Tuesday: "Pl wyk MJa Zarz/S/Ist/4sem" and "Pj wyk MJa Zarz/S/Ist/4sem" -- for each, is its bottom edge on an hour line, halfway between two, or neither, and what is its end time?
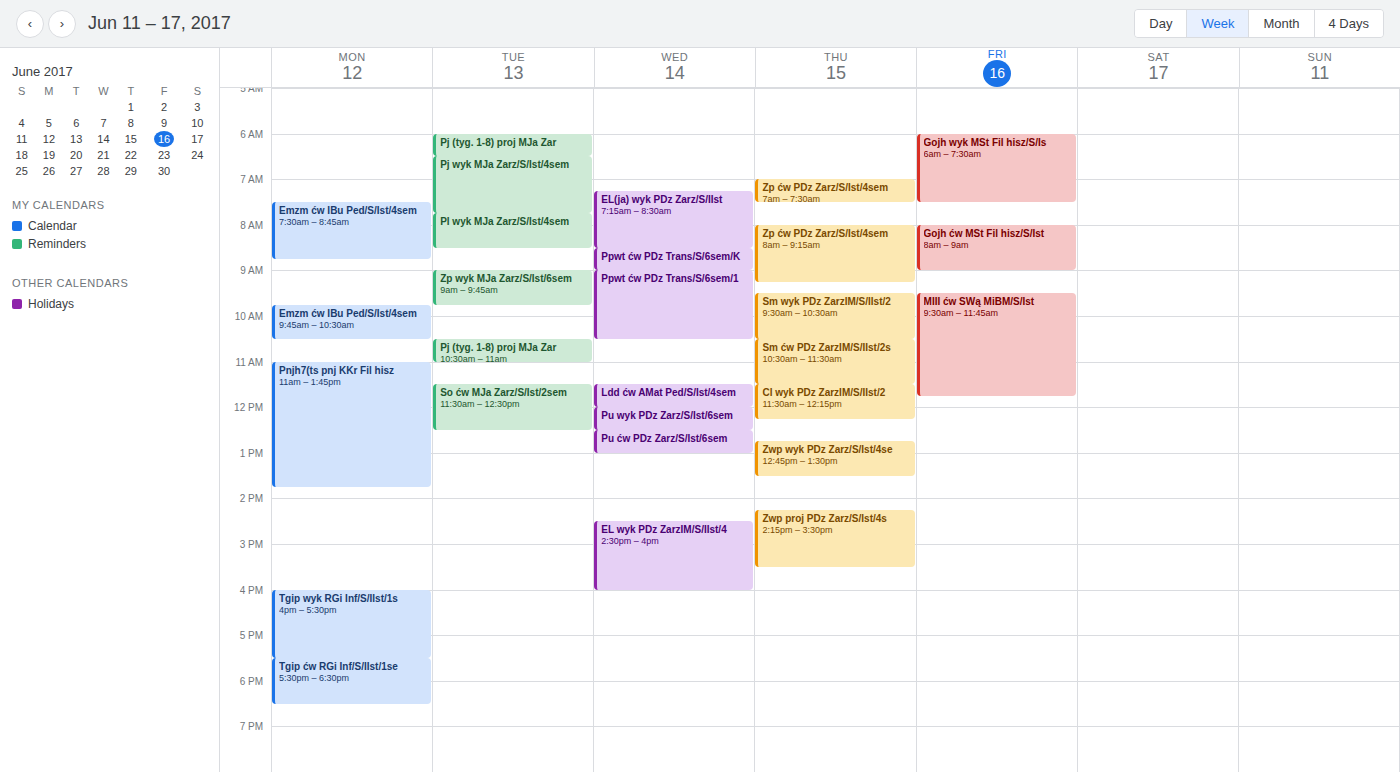
"Pl wyk MJa Zarz/S/Ist/4sem": 8:30 AM, halfway between the 8 AM and 9 AM lines. "Pj wyk MJa Zarz/S/Ist/4sem": 7:45 AM, neither: three quarters of the way from the 7 AM line to the 8 AM line.